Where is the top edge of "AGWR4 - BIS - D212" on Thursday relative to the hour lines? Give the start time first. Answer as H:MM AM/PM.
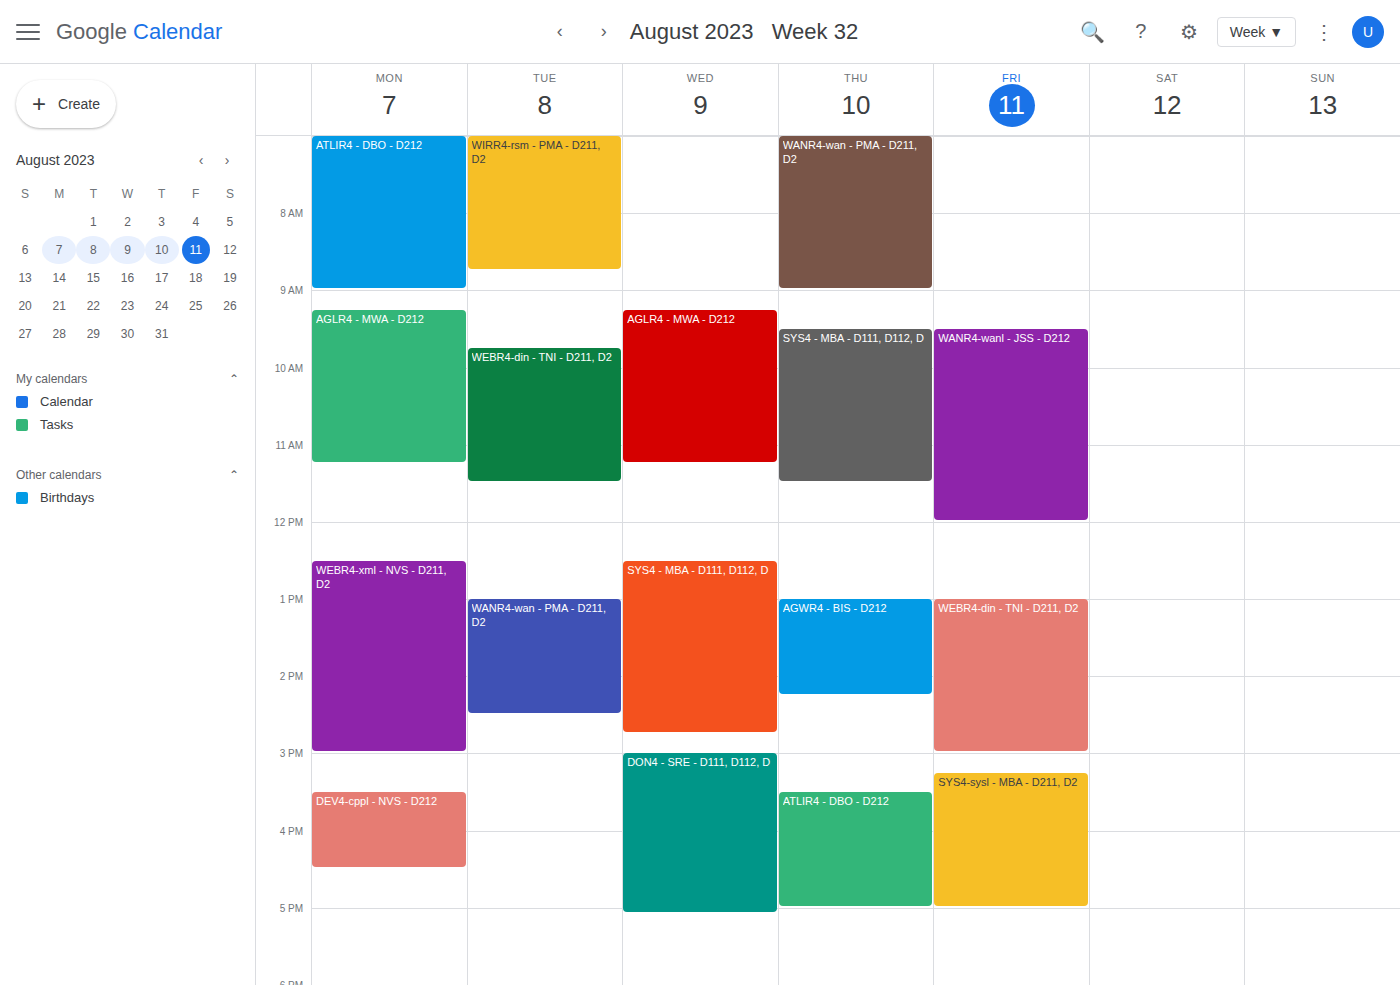
1:00 PM -- exactly on the 1 PM line.